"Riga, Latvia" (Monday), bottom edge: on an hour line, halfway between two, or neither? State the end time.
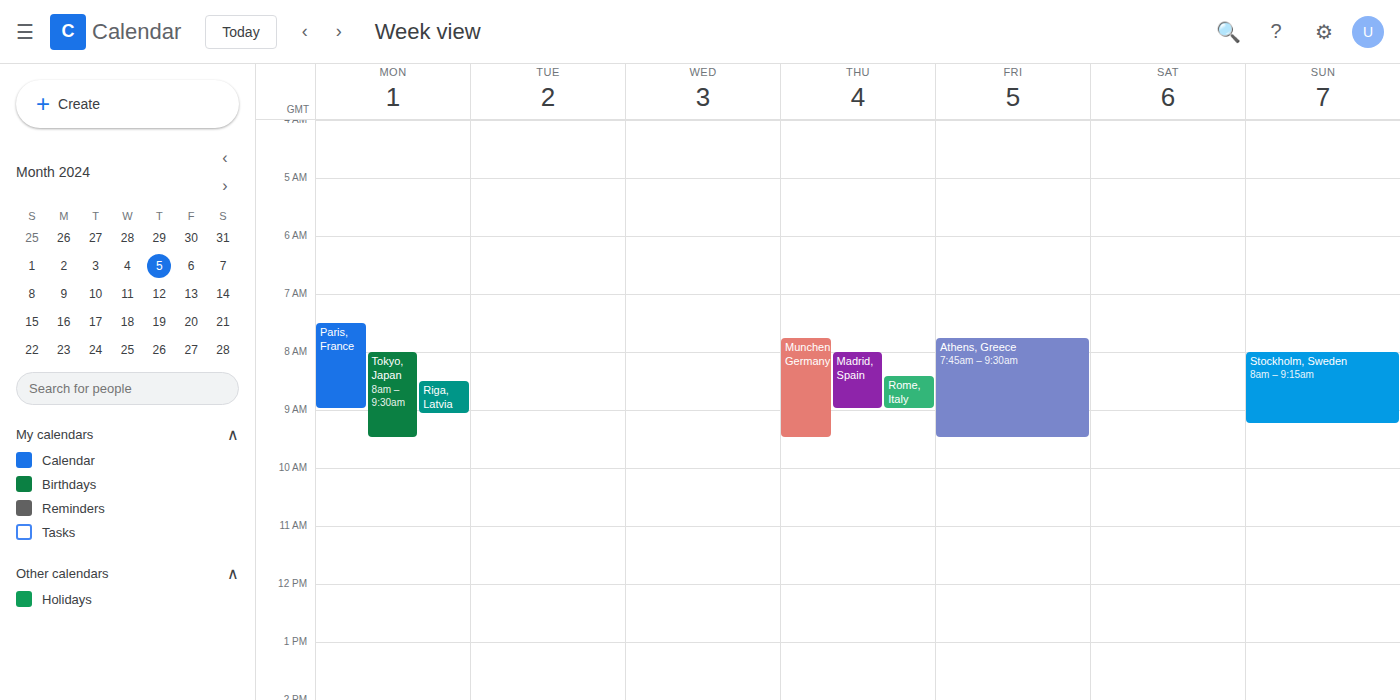
9:05 AM -- neither: 5 minutes below the 9 AM line and 55 minutes above the 10 AM line.